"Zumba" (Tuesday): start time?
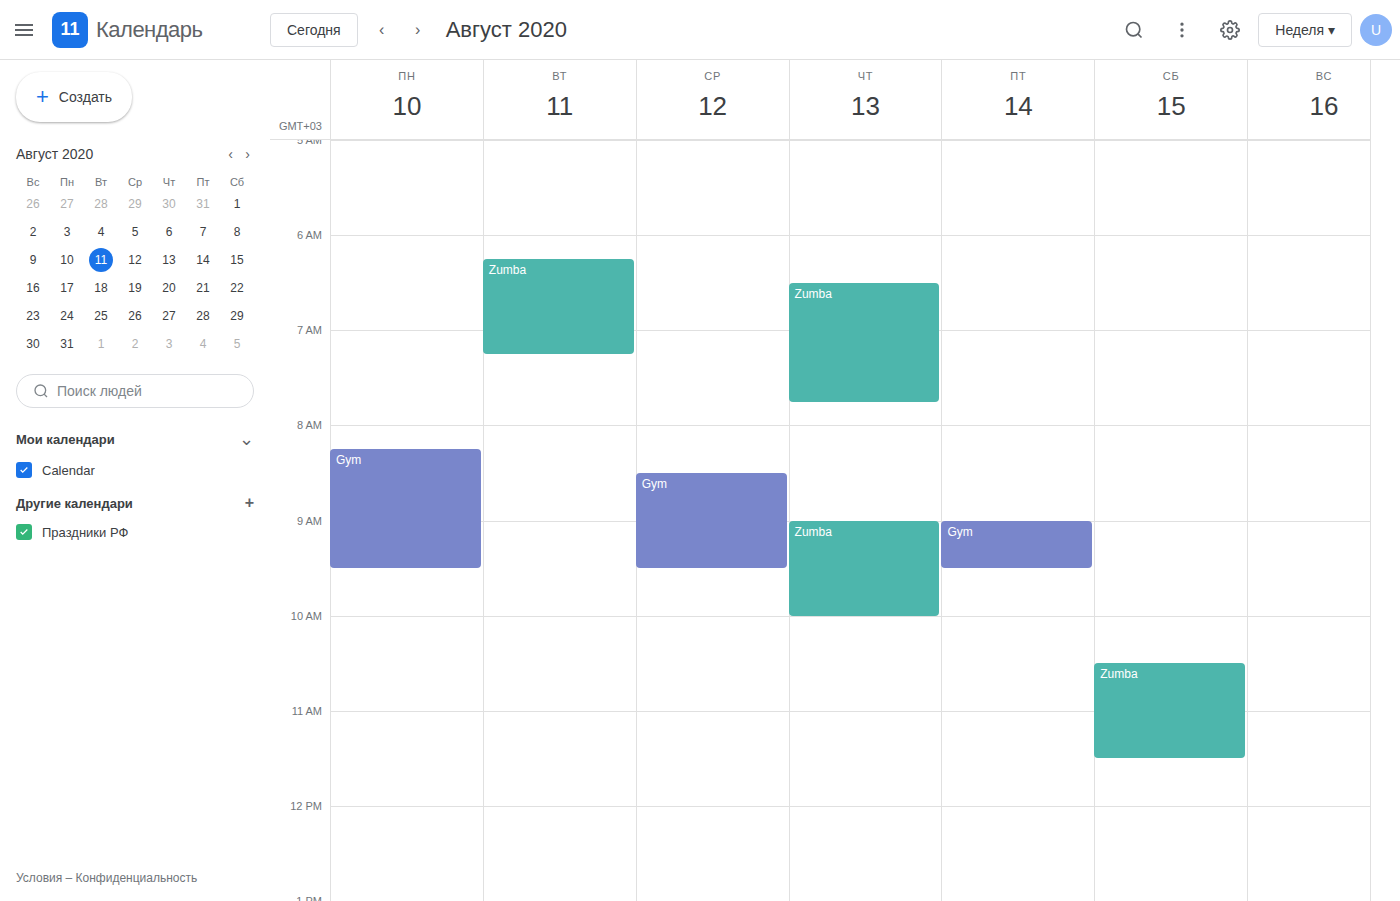
6:15 AM